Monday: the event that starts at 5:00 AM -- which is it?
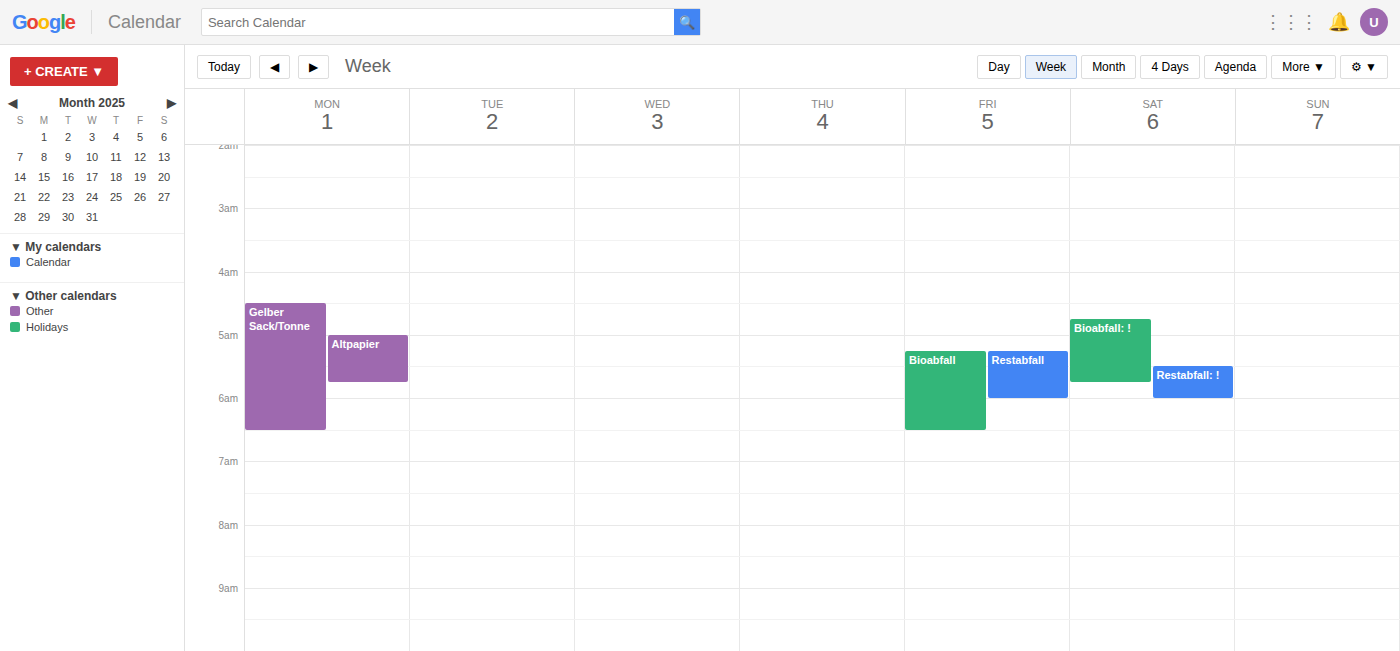
"Altpapier"